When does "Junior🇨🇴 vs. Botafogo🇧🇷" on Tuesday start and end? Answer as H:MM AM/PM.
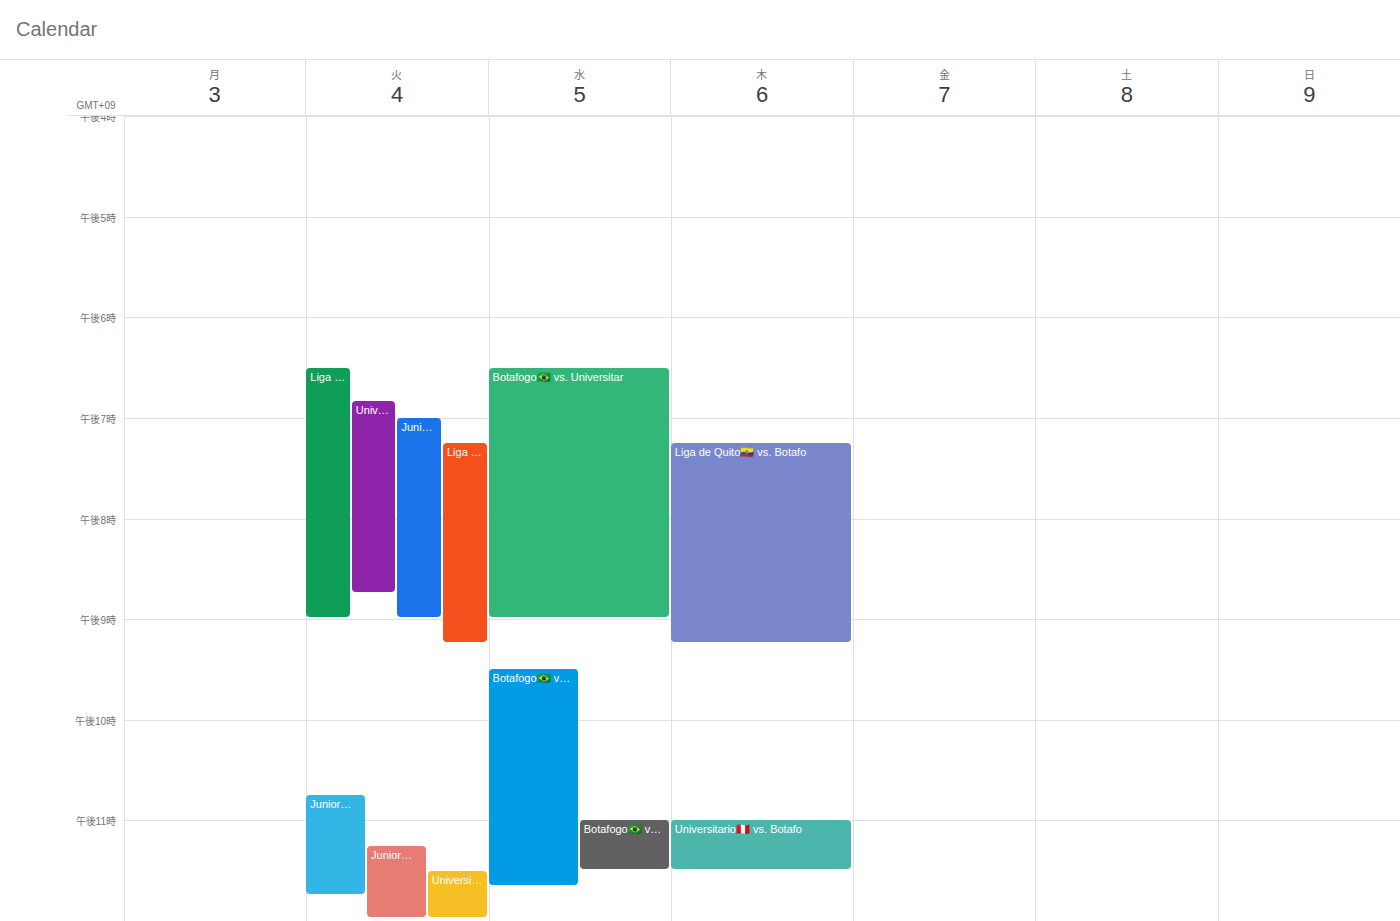
7:00 PM to 9:00 PM